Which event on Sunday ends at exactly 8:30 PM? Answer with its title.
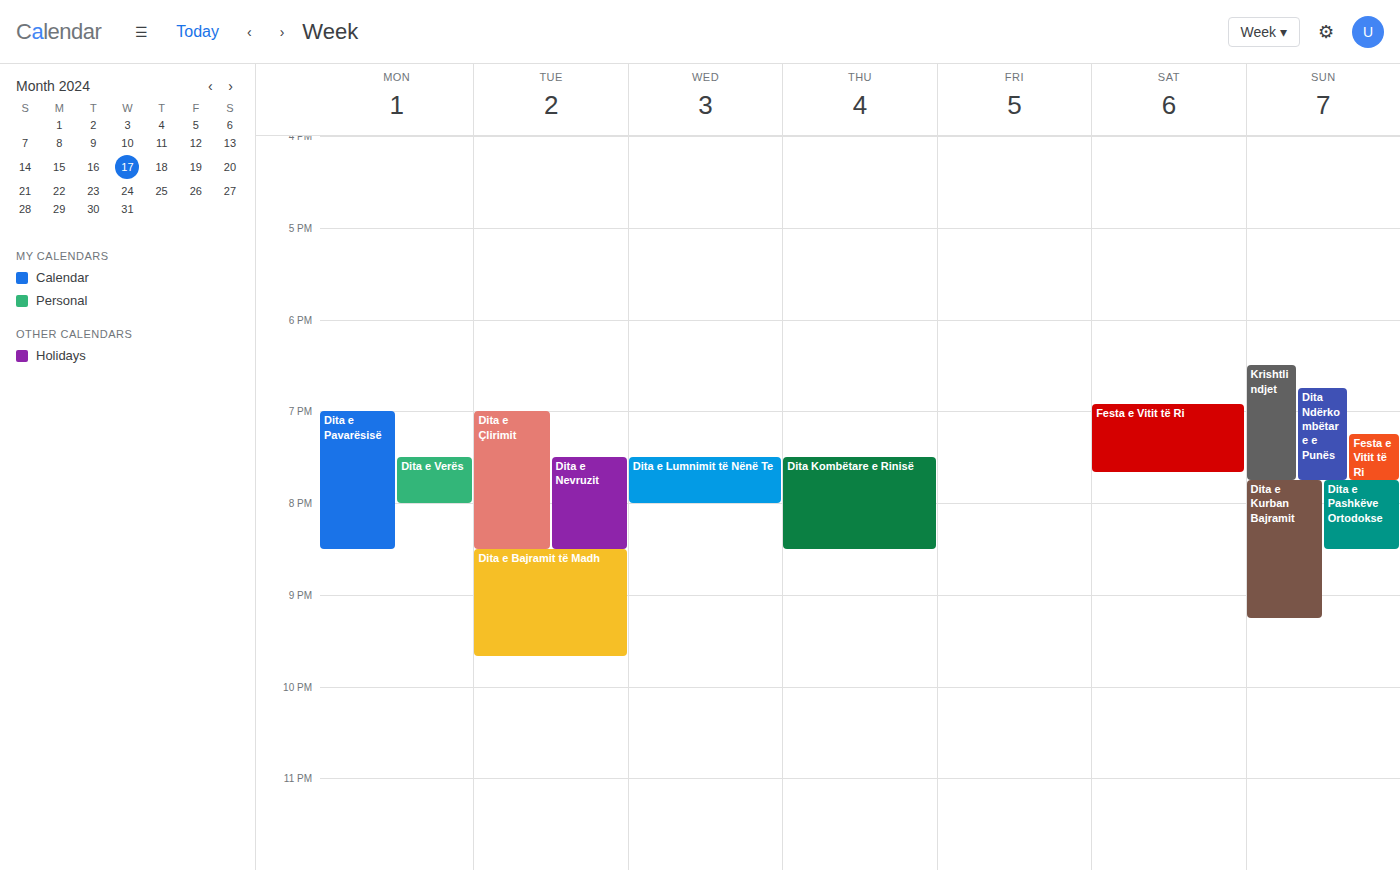
"Dita e Pashkëve Ortodokse"